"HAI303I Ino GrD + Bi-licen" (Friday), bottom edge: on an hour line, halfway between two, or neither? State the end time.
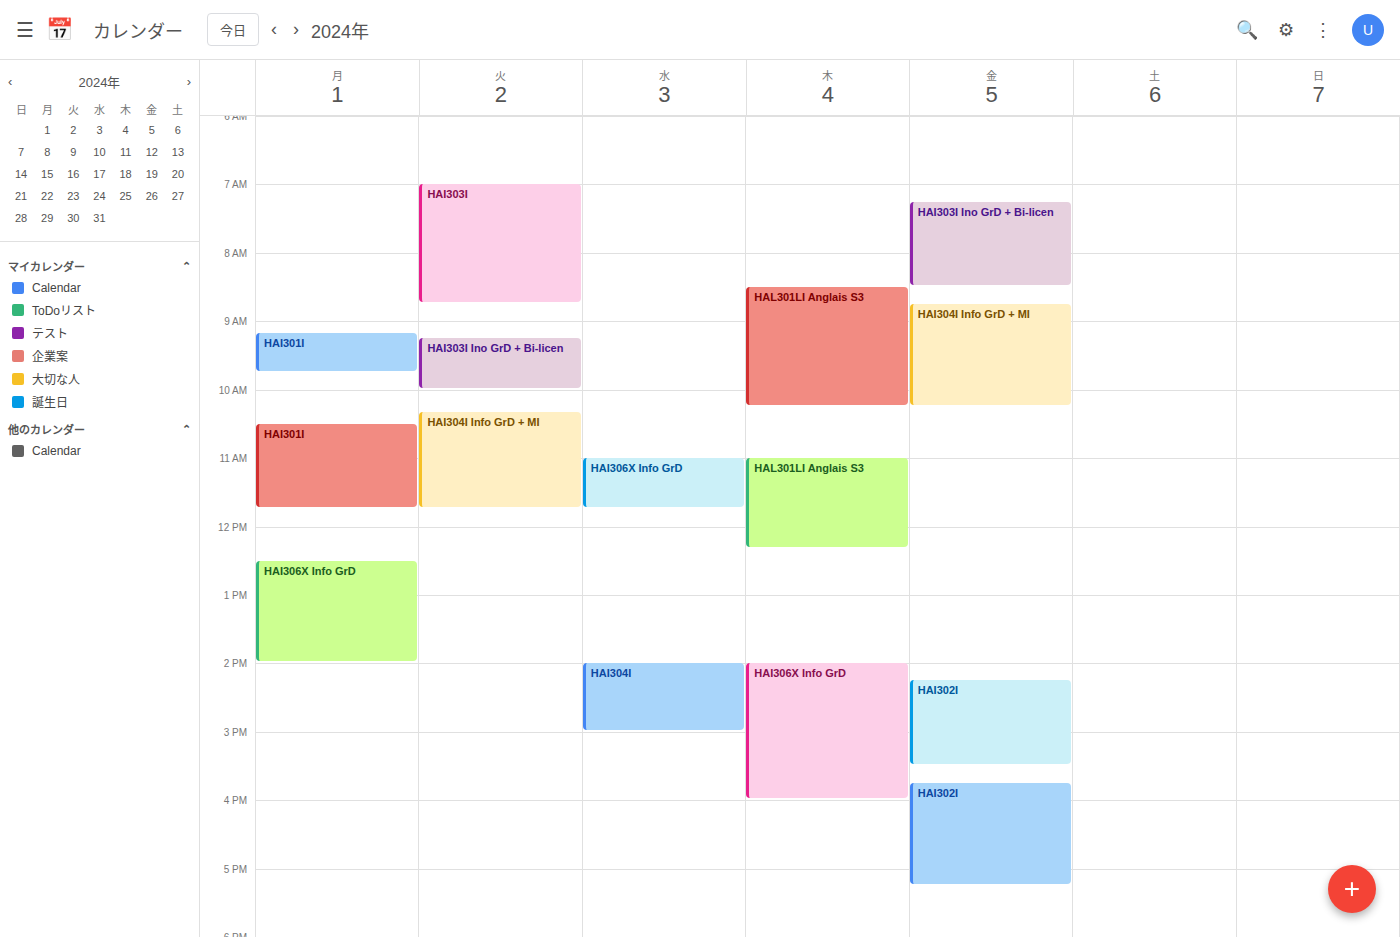
8:30 AM -- halfway between the 8 AM and 9 AM lines.